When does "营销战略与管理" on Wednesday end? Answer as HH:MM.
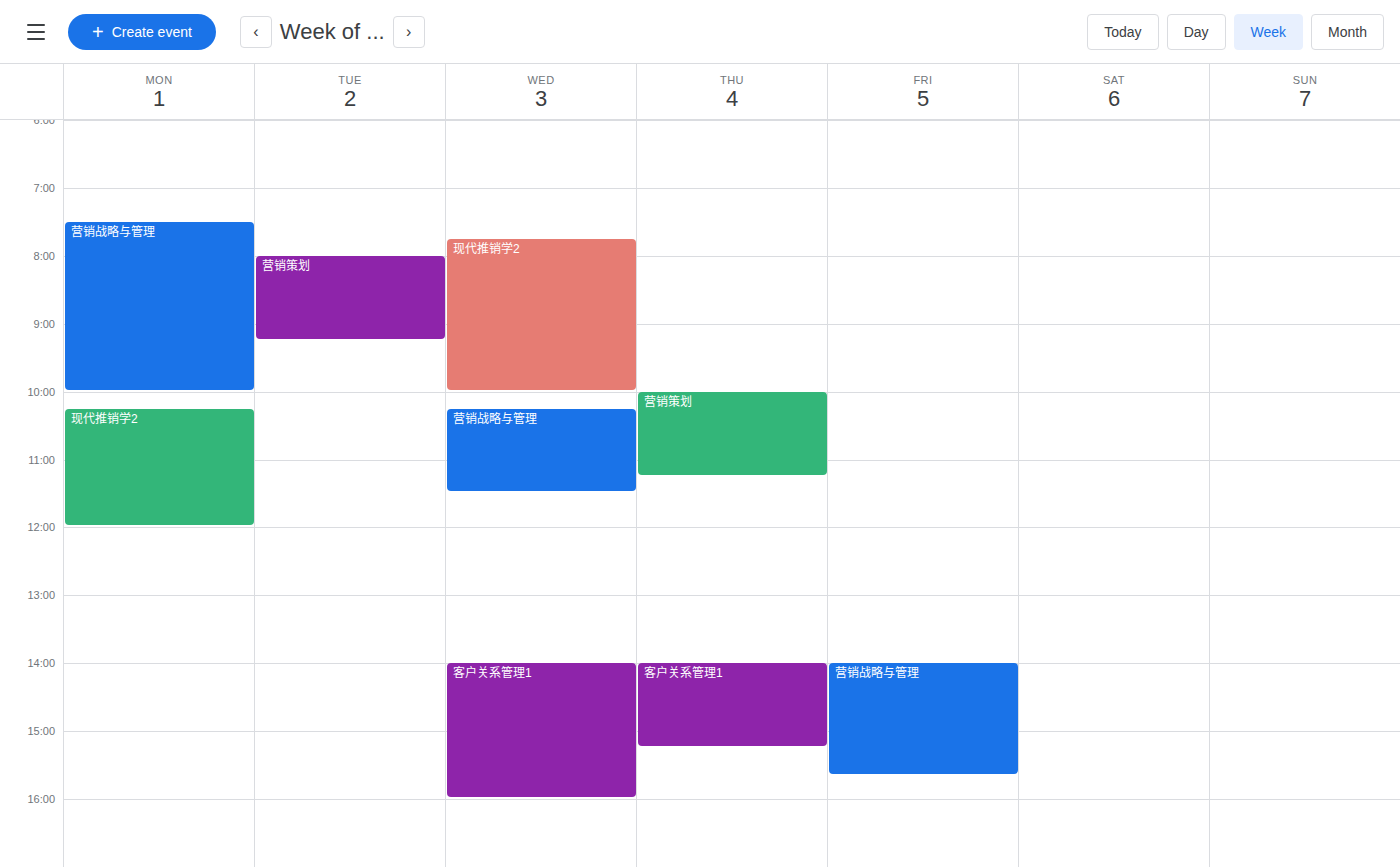
11:30